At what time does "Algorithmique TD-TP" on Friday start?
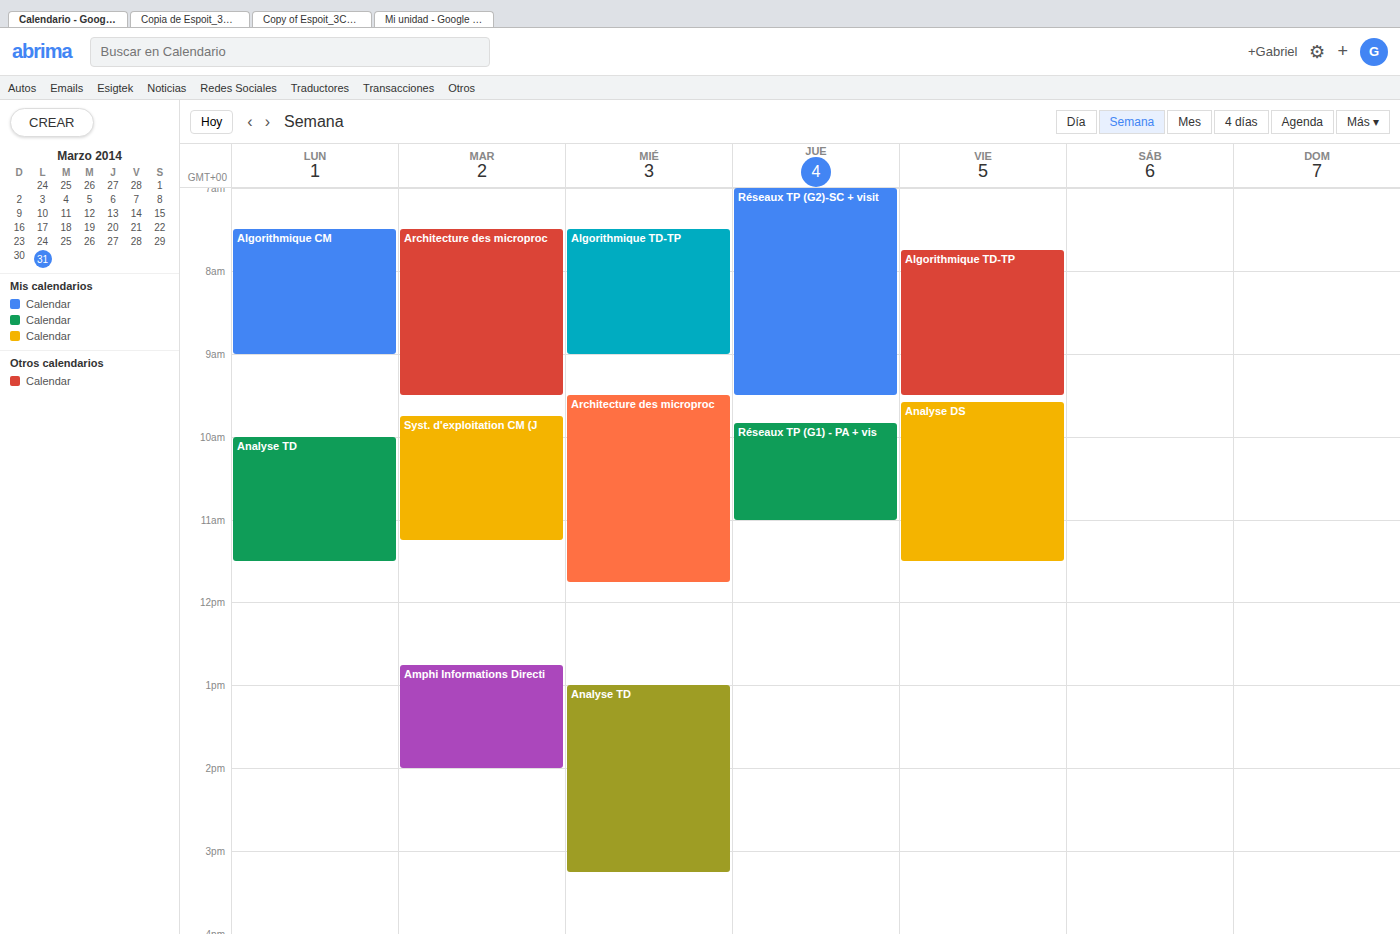
7:45 AM